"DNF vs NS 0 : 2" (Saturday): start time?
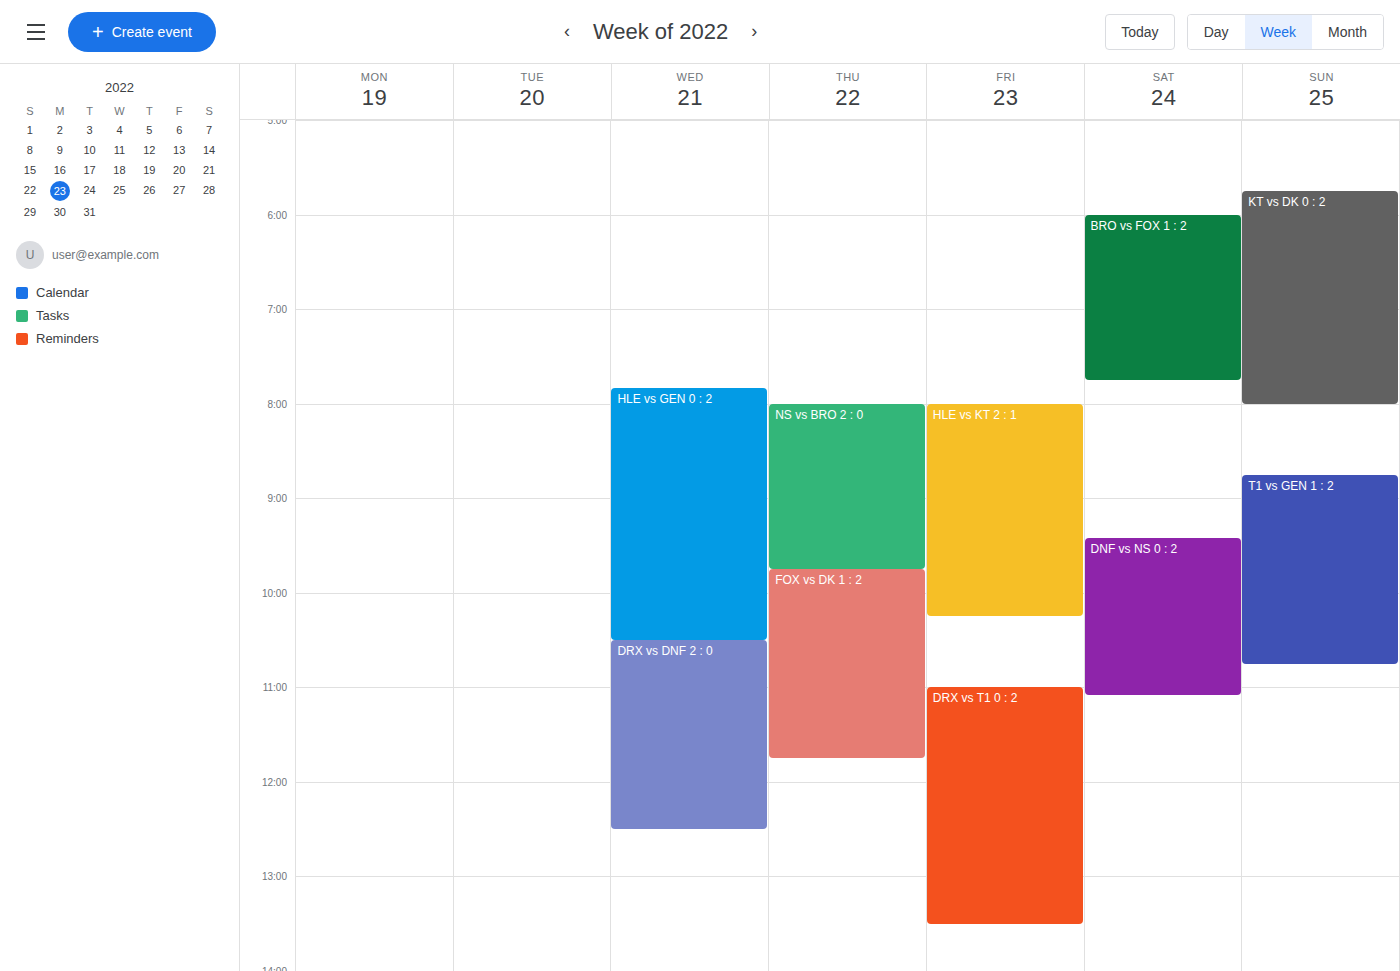
9:25 AM